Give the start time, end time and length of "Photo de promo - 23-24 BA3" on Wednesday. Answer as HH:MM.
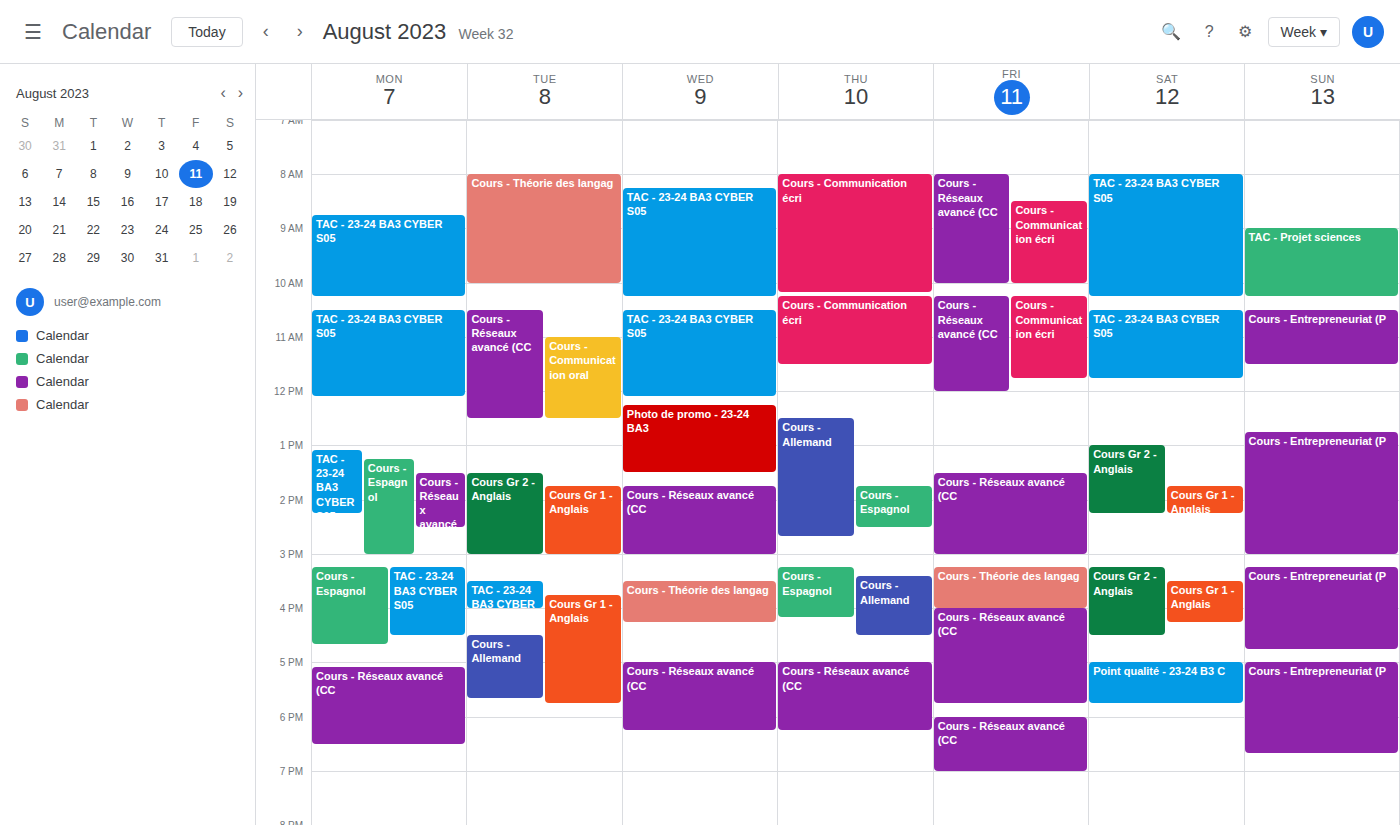
12:15 to 13:30, 1 hour 15 minutes